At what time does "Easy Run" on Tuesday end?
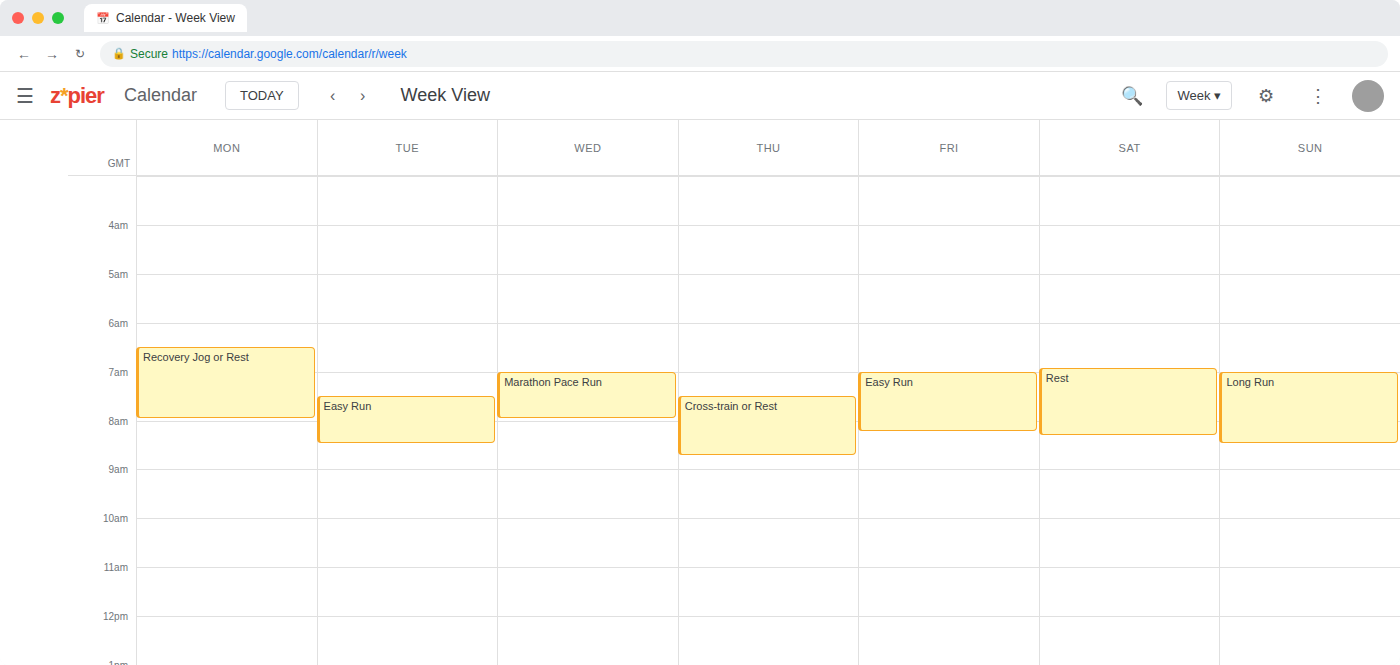
08:30